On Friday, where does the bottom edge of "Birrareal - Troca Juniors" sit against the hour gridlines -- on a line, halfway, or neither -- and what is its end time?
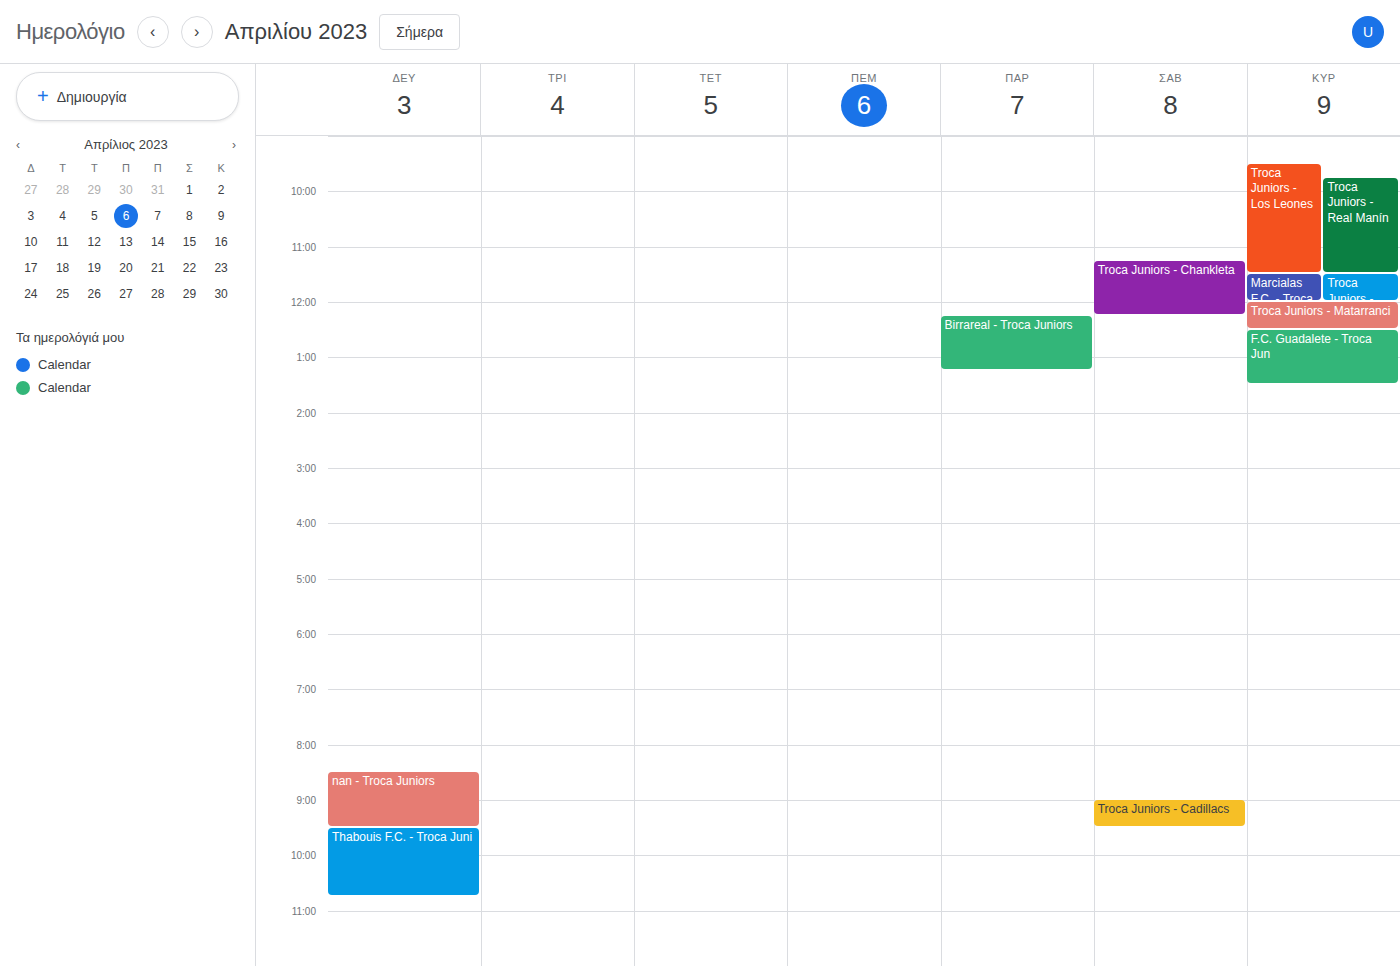
1:15 PM -- neither: a quarter of the way from the 1 PM line to the 2 PM line.